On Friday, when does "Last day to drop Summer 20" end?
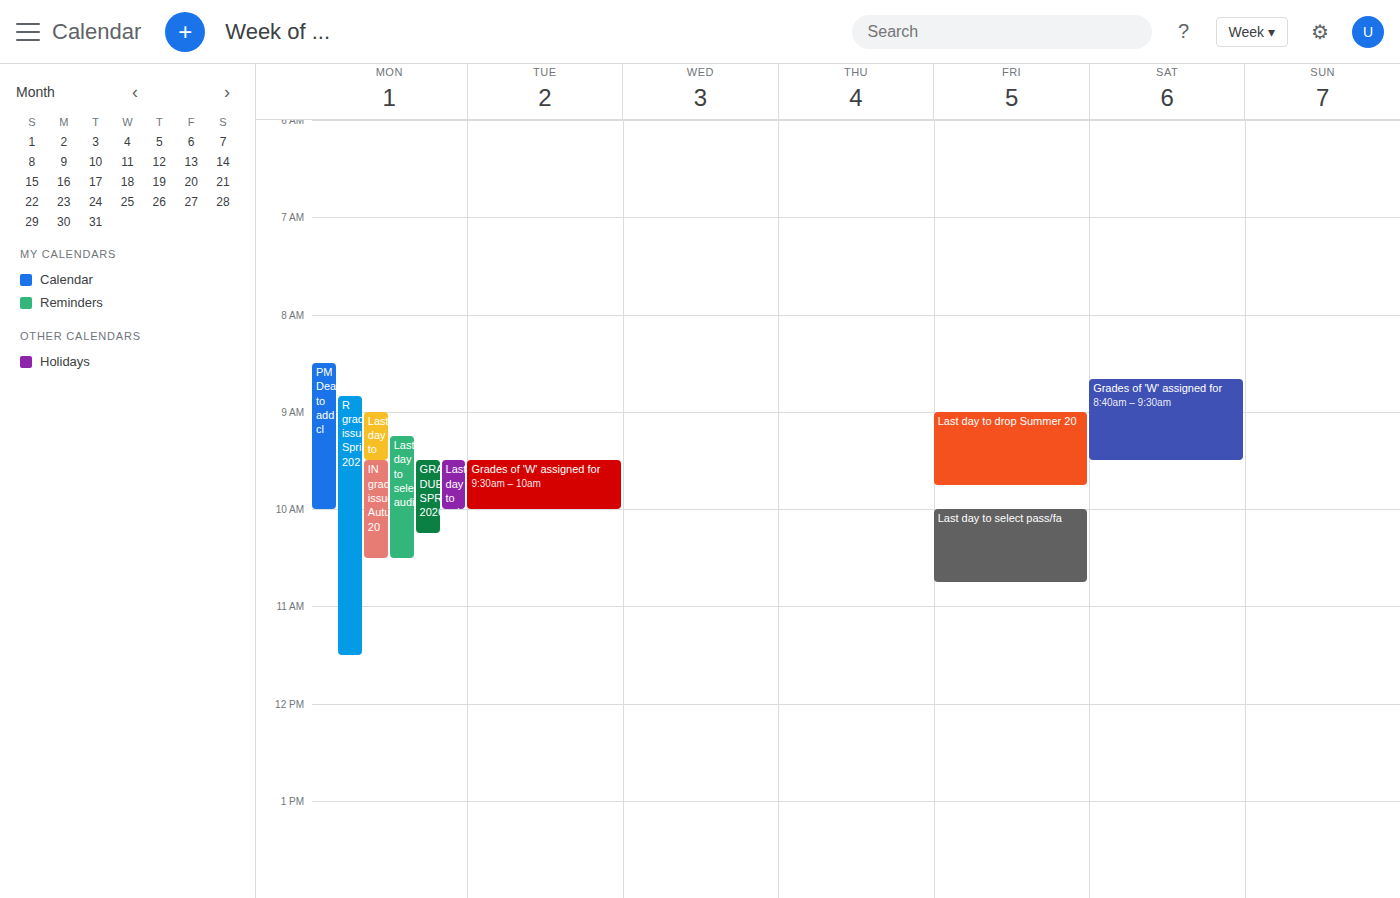
09:45